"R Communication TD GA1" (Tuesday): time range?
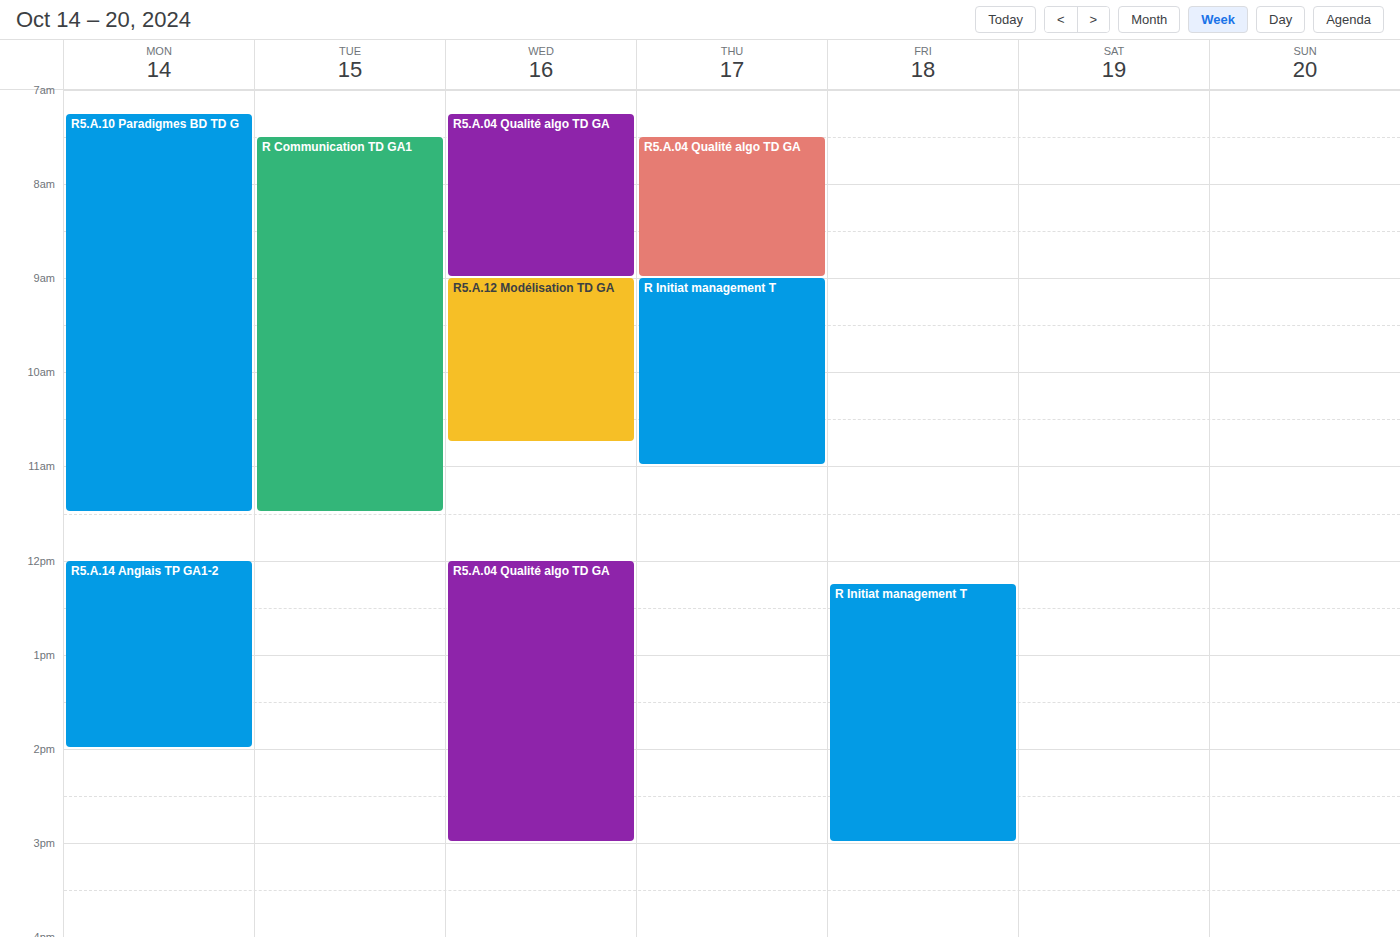
7:30 AM to 11:30 AM